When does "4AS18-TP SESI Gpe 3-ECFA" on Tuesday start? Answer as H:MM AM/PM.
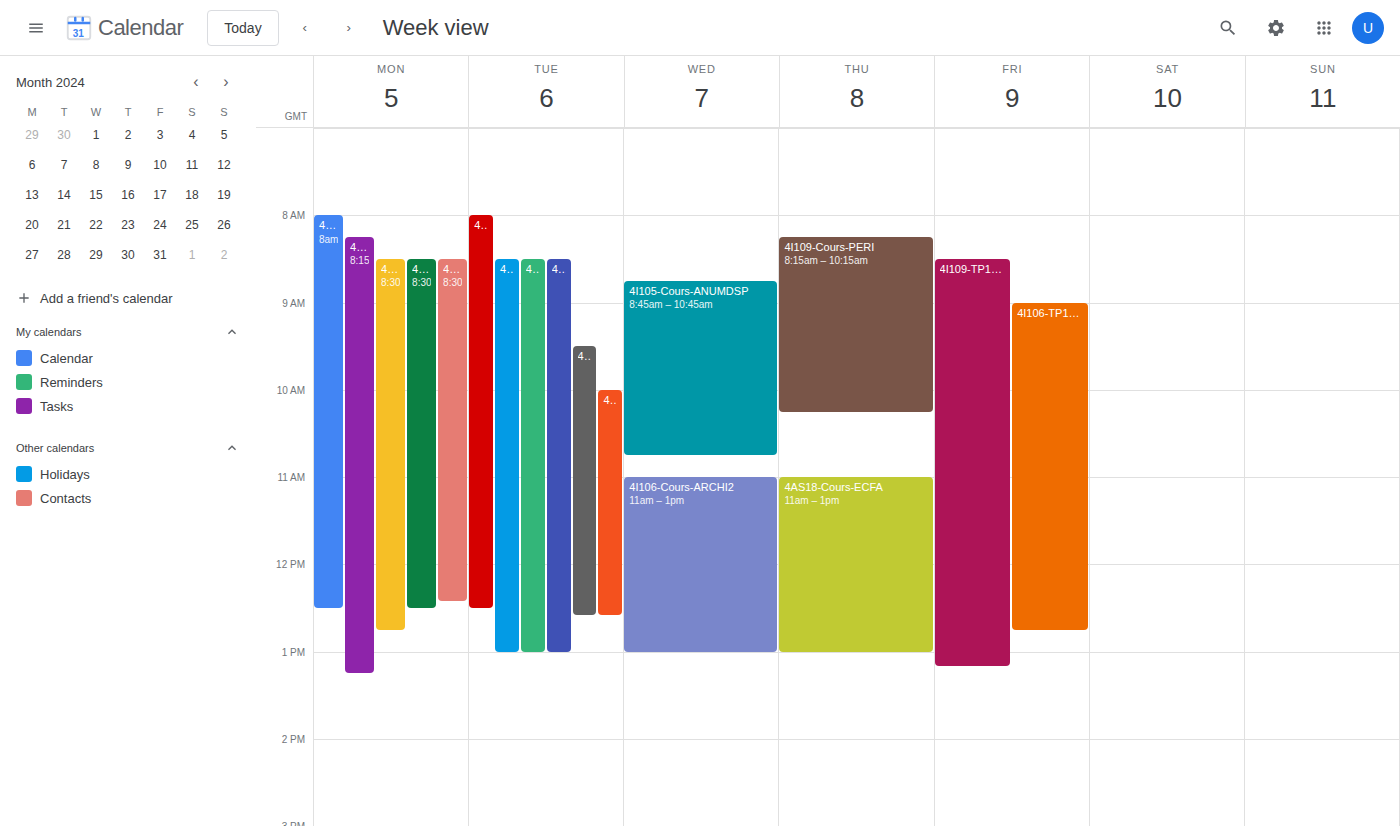
8:30 AM